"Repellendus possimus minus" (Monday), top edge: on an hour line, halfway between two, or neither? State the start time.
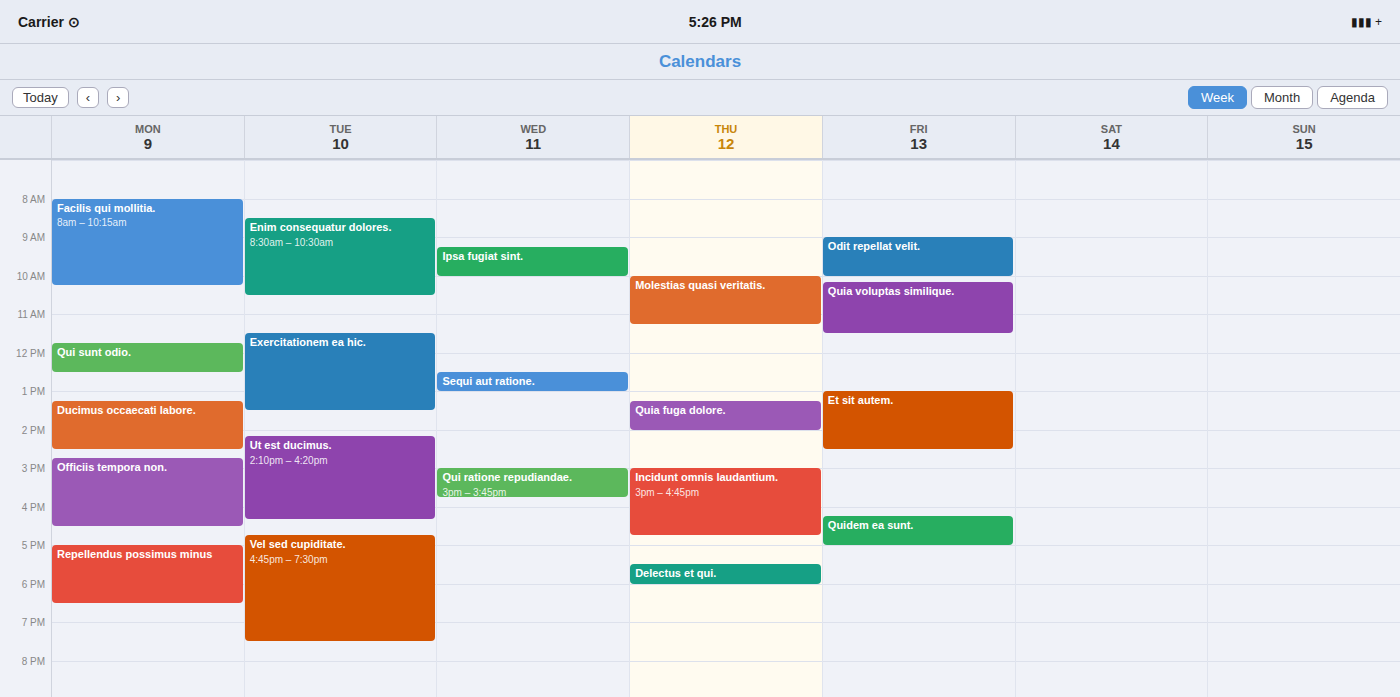
17:00 -- exactly on the 17:00 line.